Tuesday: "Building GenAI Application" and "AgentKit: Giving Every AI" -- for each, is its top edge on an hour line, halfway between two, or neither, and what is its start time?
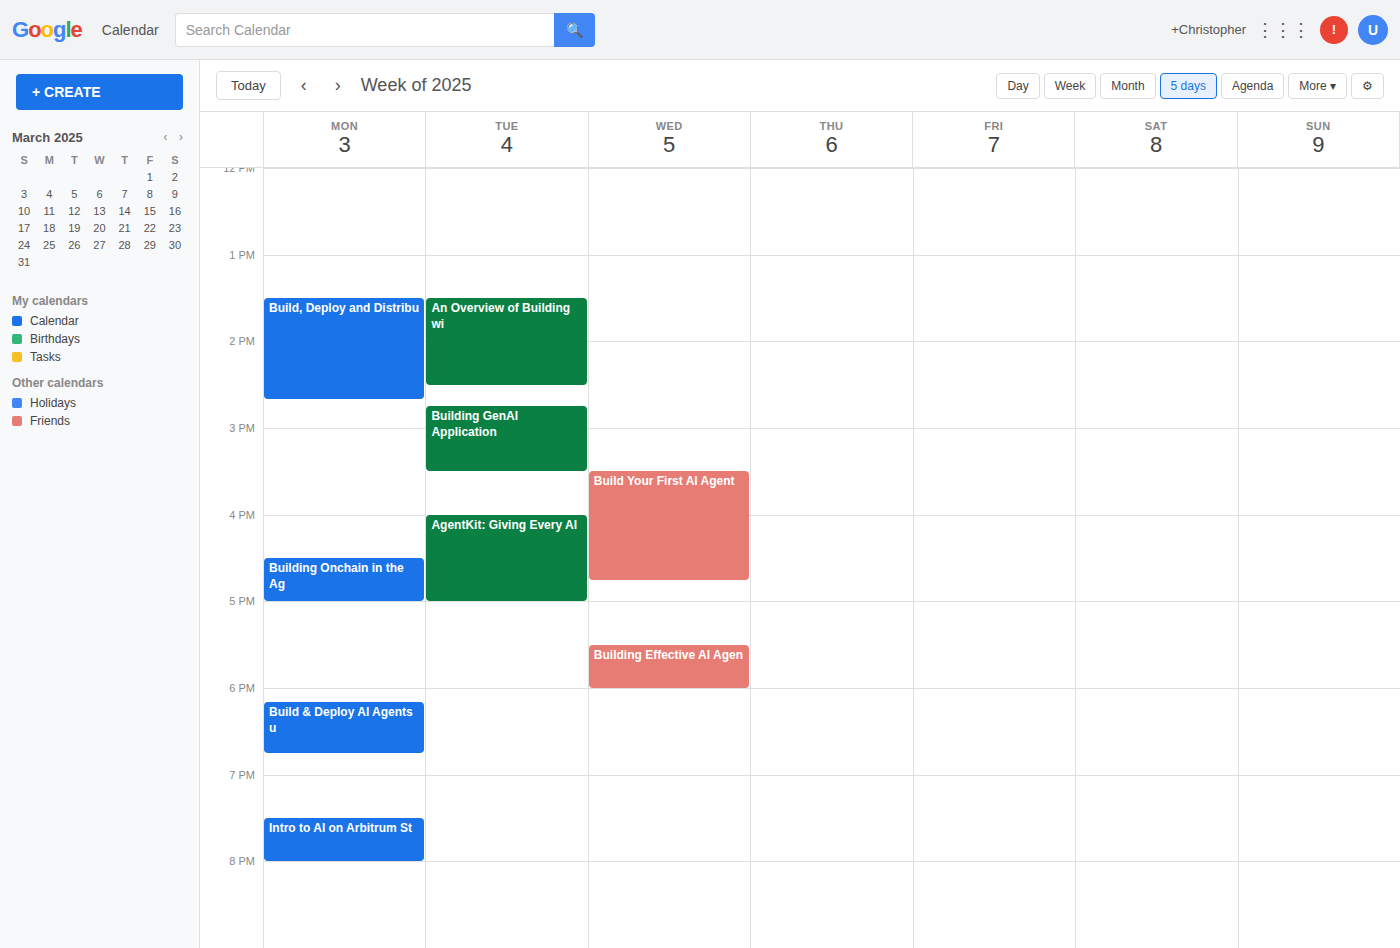
"Building GenAI Application": 2:45 PM, neither: three quarters of the way from the 2 PM line to the 3 PM line. "AgentKit: Giving Every AI": 4:00 PM, exactly on the 4 PM line.